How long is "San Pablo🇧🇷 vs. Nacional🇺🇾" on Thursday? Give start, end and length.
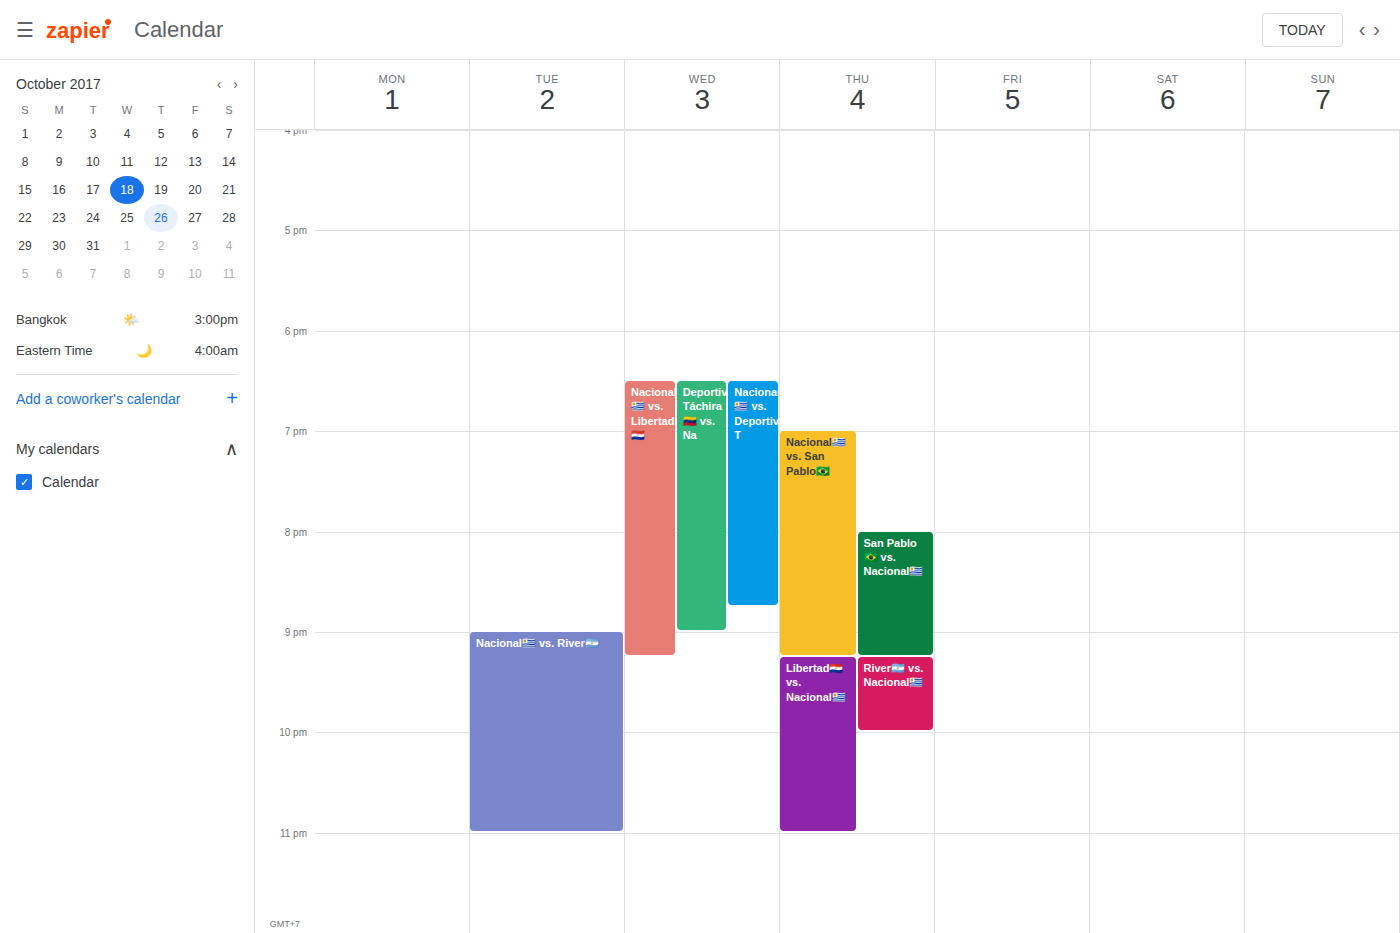
20:00 to 21:15, 1 hour 15 minutes